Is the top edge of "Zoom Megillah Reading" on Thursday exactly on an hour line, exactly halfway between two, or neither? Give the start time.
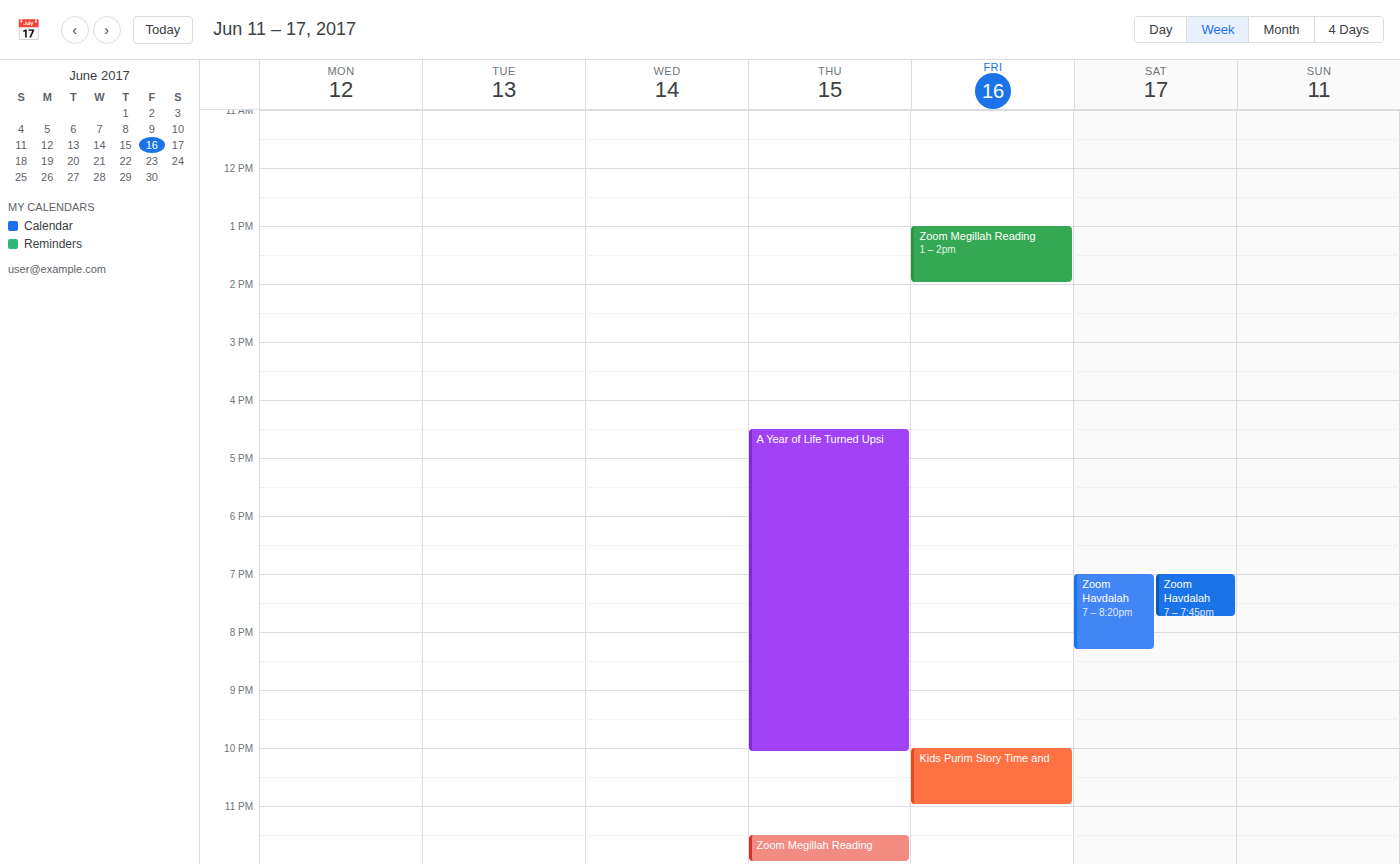
11:30 PM -- halfway between the 11 PM and 12 AM lines.